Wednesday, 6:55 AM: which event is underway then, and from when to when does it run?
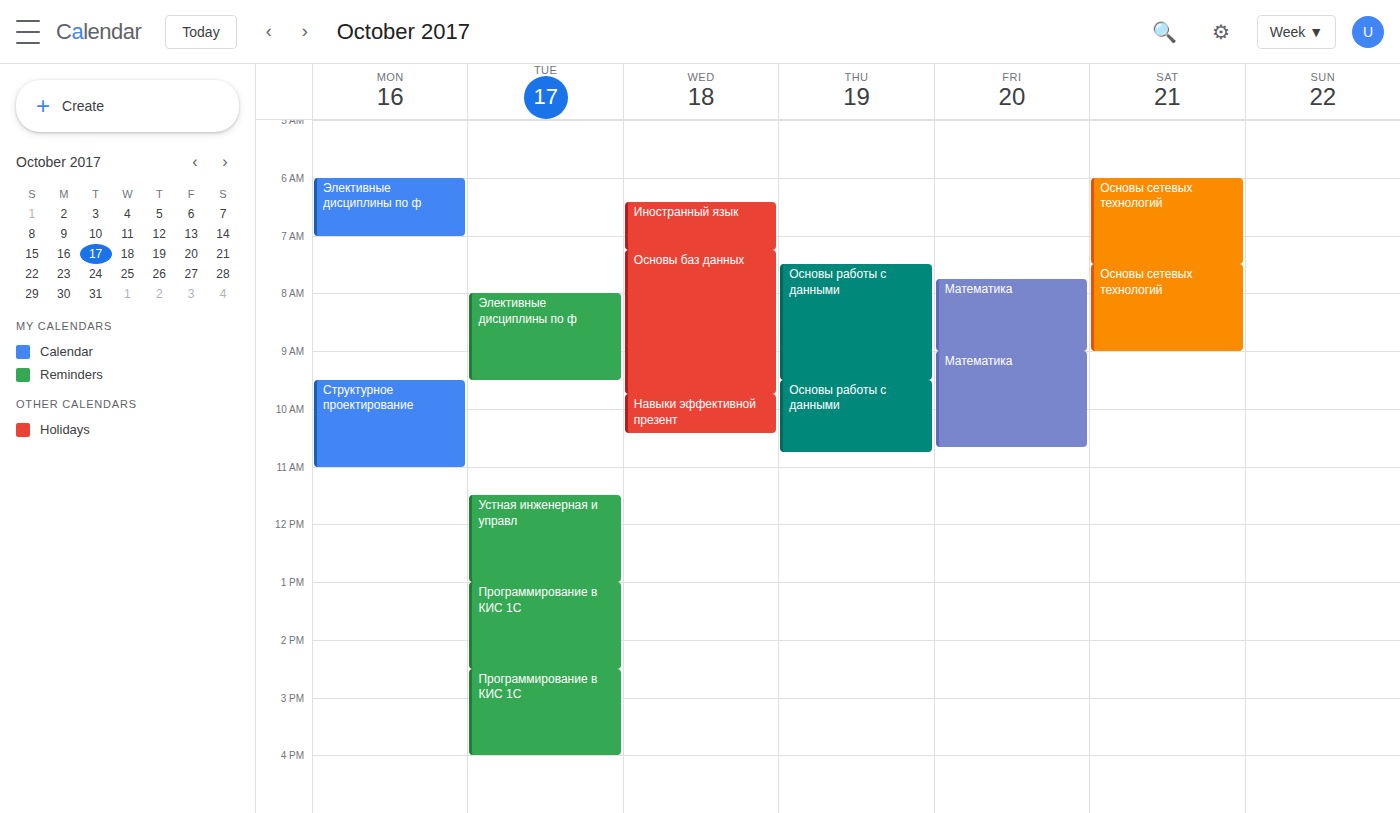
"Иностранный язык", 6:25 AM to 7:15 AM